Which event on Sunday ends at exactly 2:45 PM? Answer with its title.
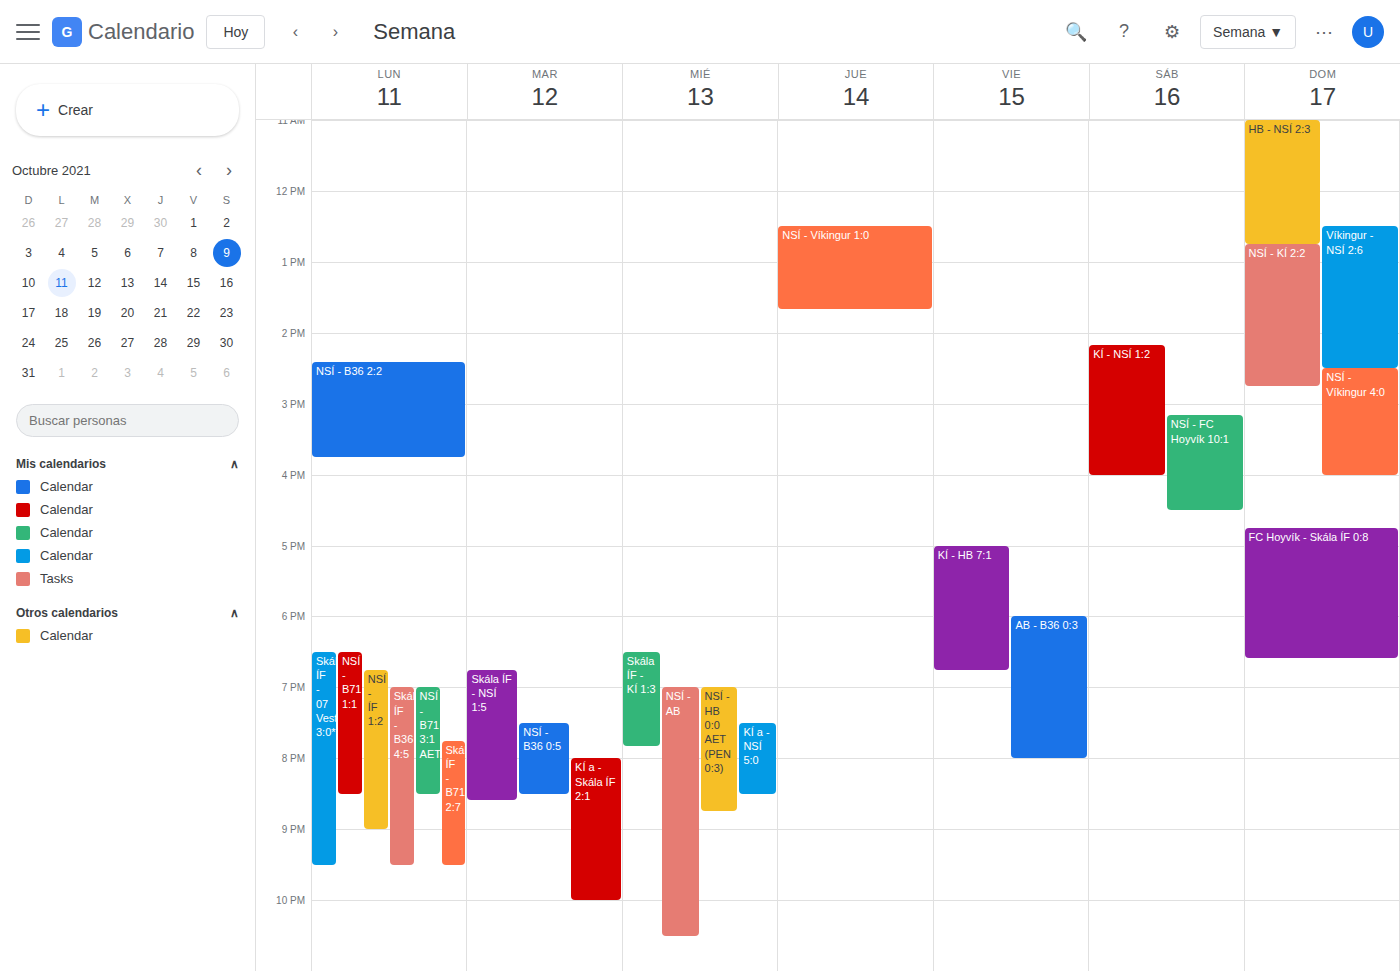
"NSÍ - KÍ 2:2"